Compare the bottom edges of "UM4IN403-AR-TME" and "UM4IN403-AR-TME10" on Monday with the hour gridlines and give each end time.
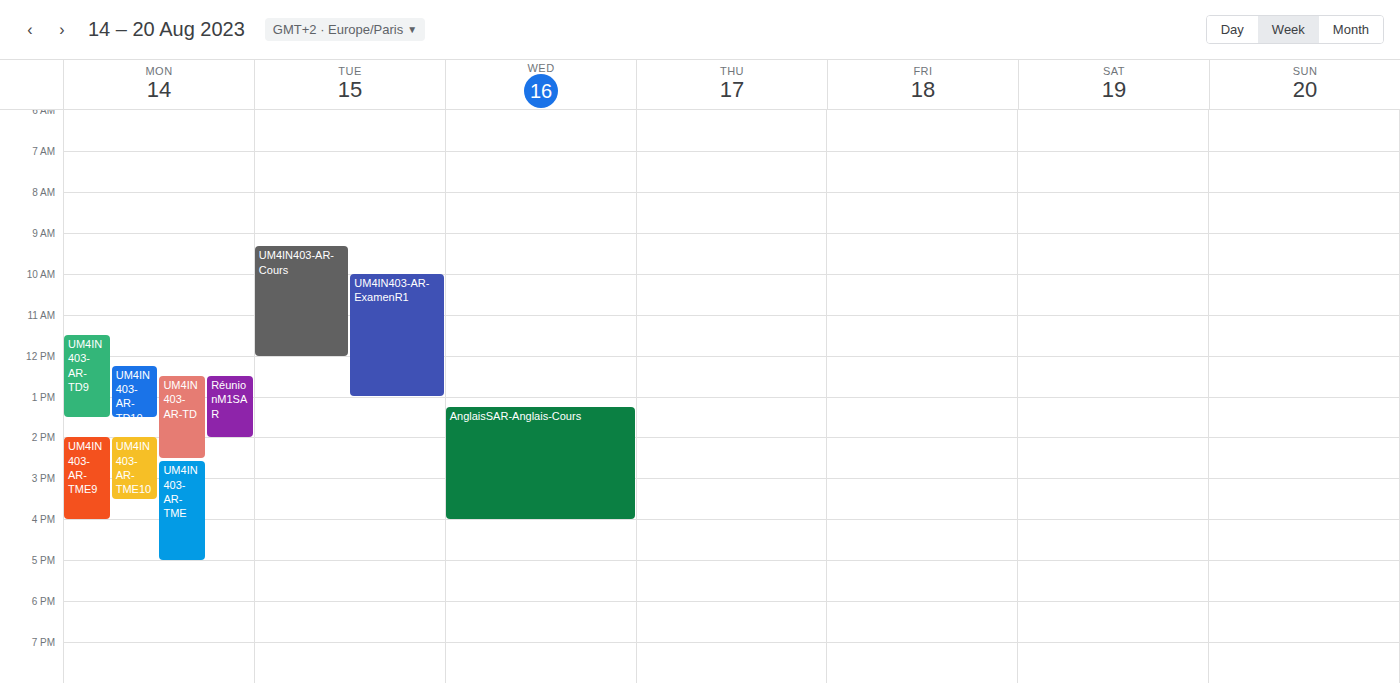
"UM4IN403-AR-TME": 5:00 PM, exactly on the 5 PM line. "UM4IN403-AR-TME10": 3:30 PM, halfway between the 3 PM and 4 PM lines.